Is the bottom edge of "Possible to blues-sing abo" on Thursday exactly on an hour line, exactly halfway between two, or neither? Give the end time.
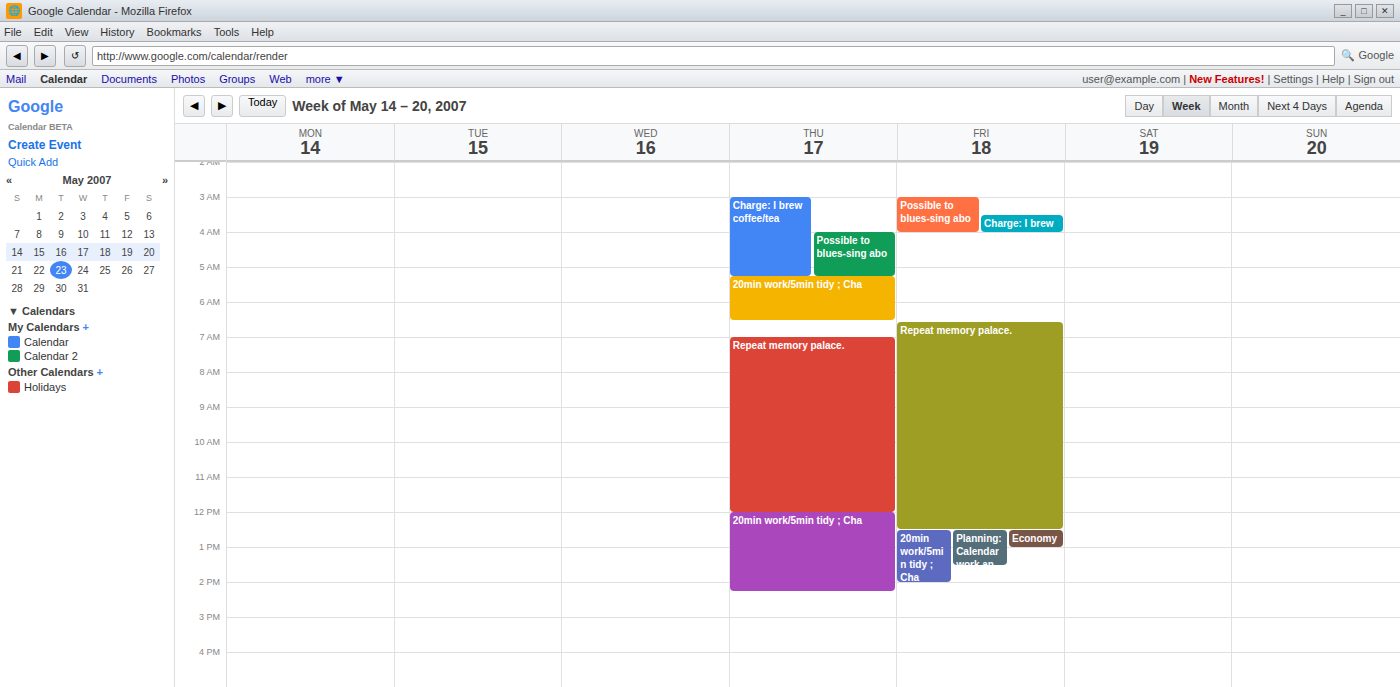
05:15 -- neither: a quarter of the way from the 05:00 line to the 06:00 line.